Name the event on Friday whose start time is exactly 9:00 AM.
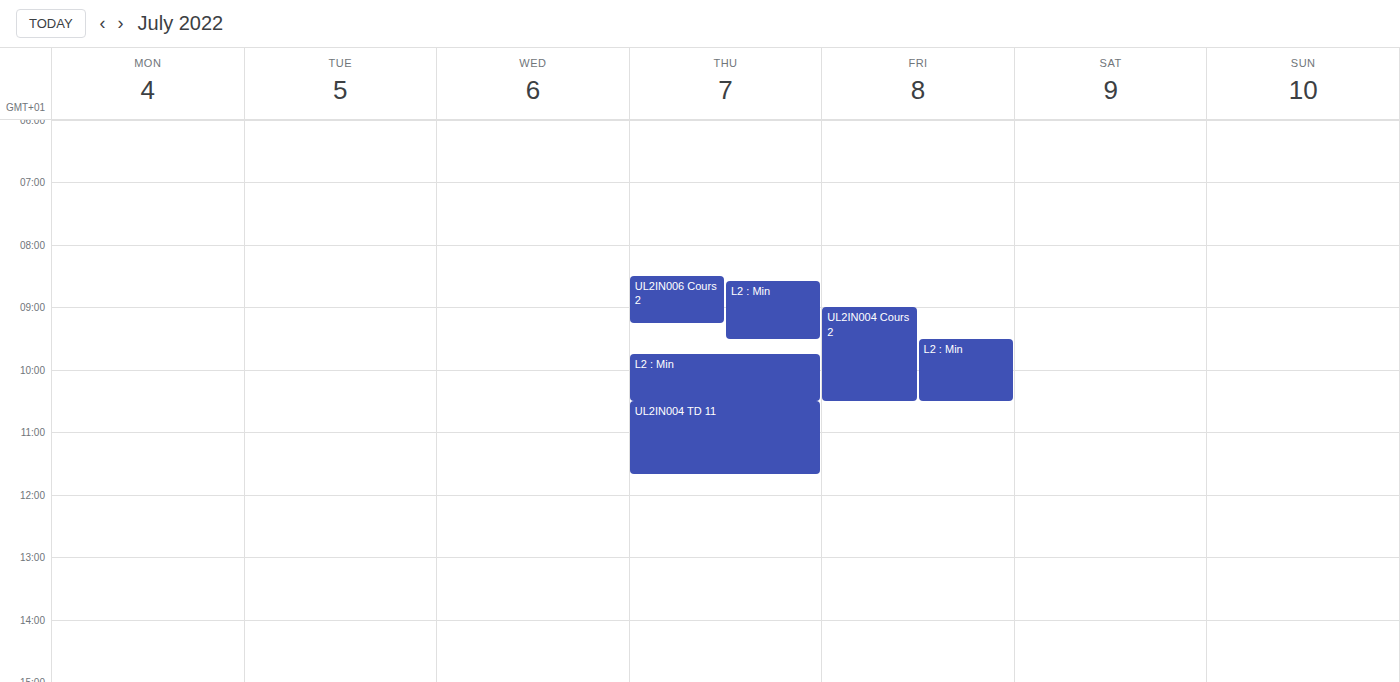
"UL2IN004 Cours 2"